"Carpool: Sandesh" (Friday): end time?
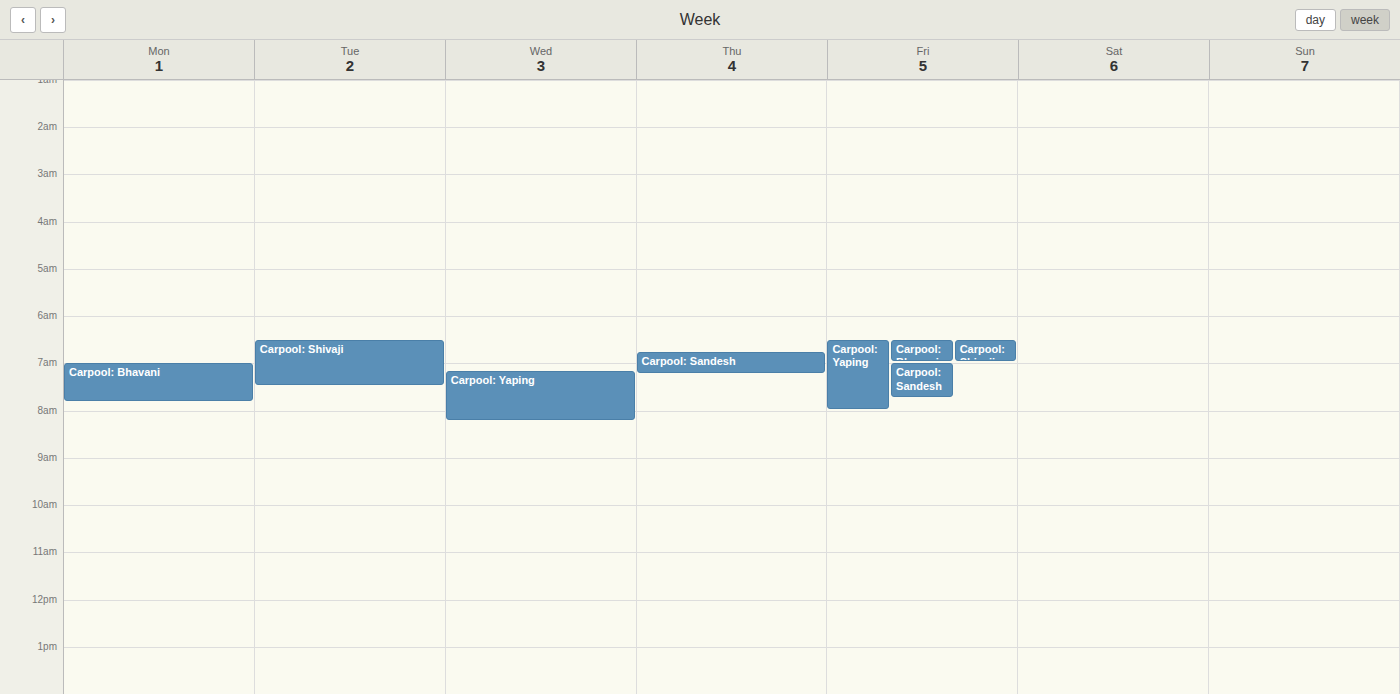
7:45 AM